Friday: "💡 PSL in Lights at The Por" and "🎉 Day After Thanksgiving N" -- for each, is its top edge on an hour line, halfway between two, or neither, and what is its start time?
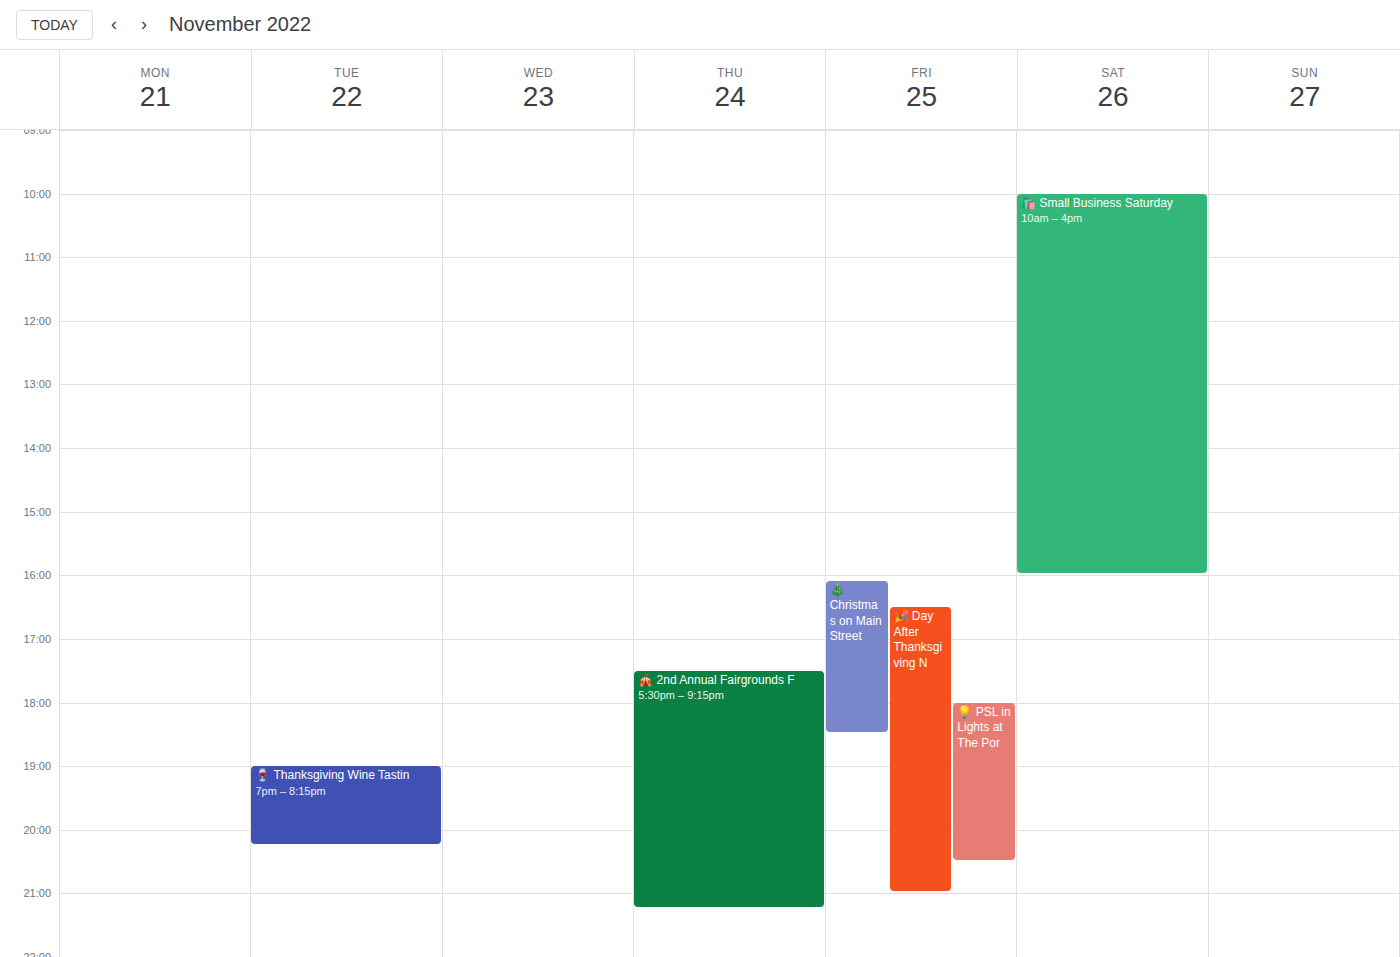
"💡 PSL in Lights at The Por": 6:00 PM, exactly on the 6 PM line. "🎉 Day After Thanksgiving N": 4:30 PM, halfway between the 4 PM and 5 PM lines.